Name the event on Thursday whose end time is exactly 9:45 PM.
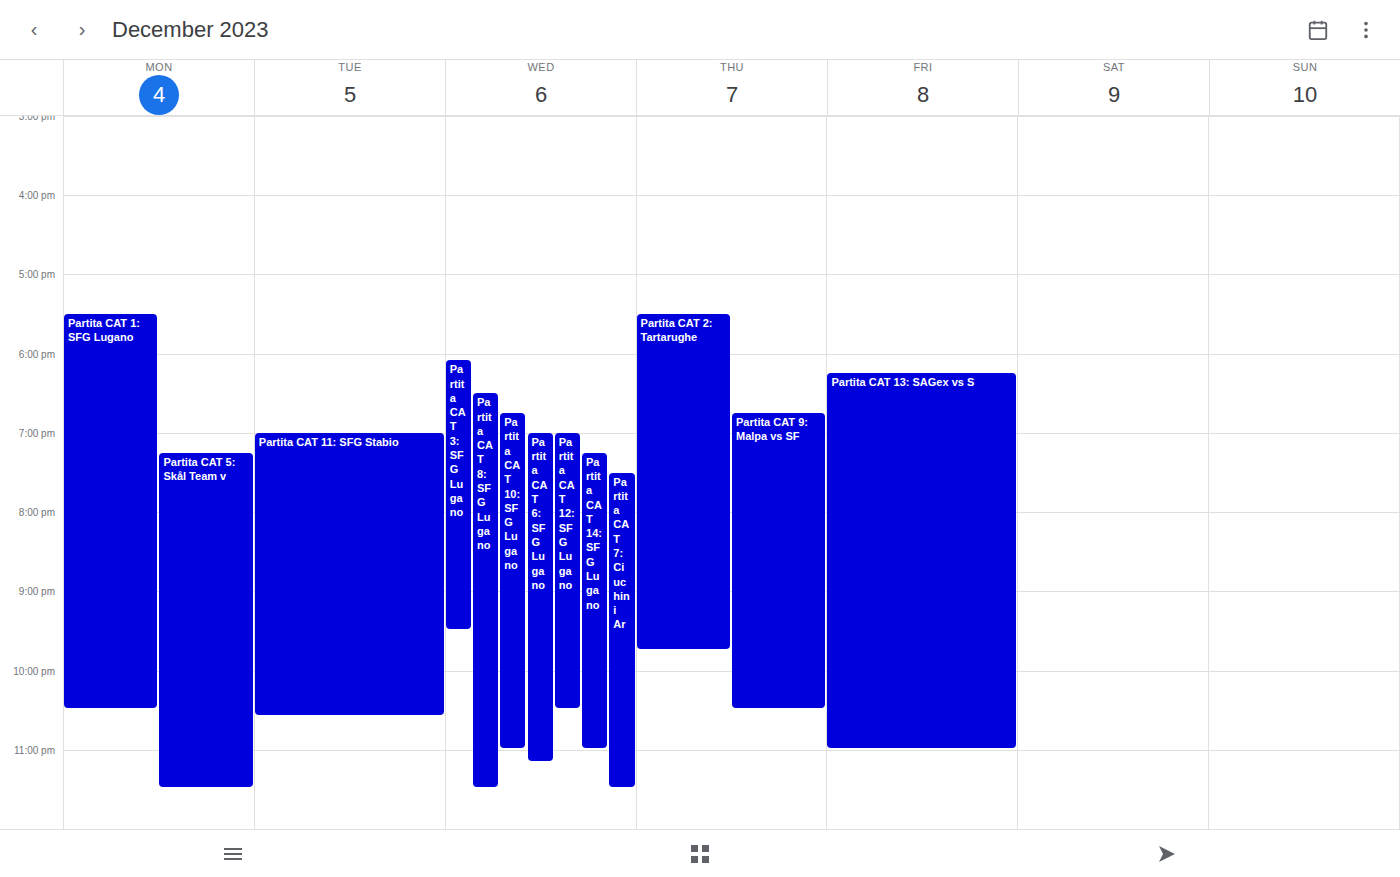
"Partita CAT 2: Tartarughe"